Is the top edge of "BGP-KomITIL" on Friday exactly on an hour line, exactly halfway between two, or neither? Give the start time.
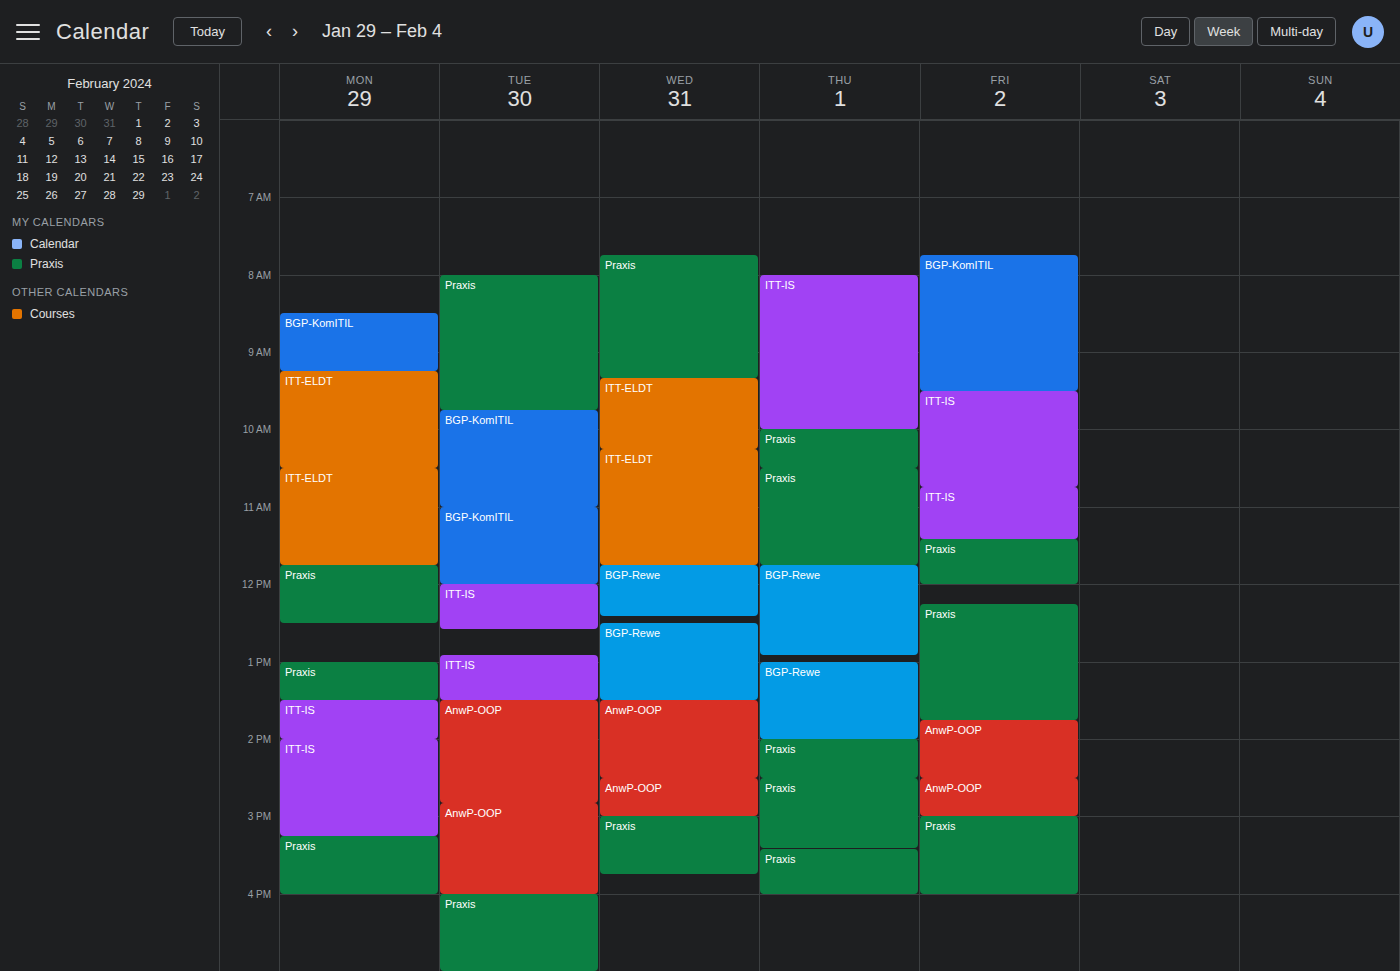
7:45 AM -- neither: three quarters of the way from the 7 AM line to the 8 AM line.